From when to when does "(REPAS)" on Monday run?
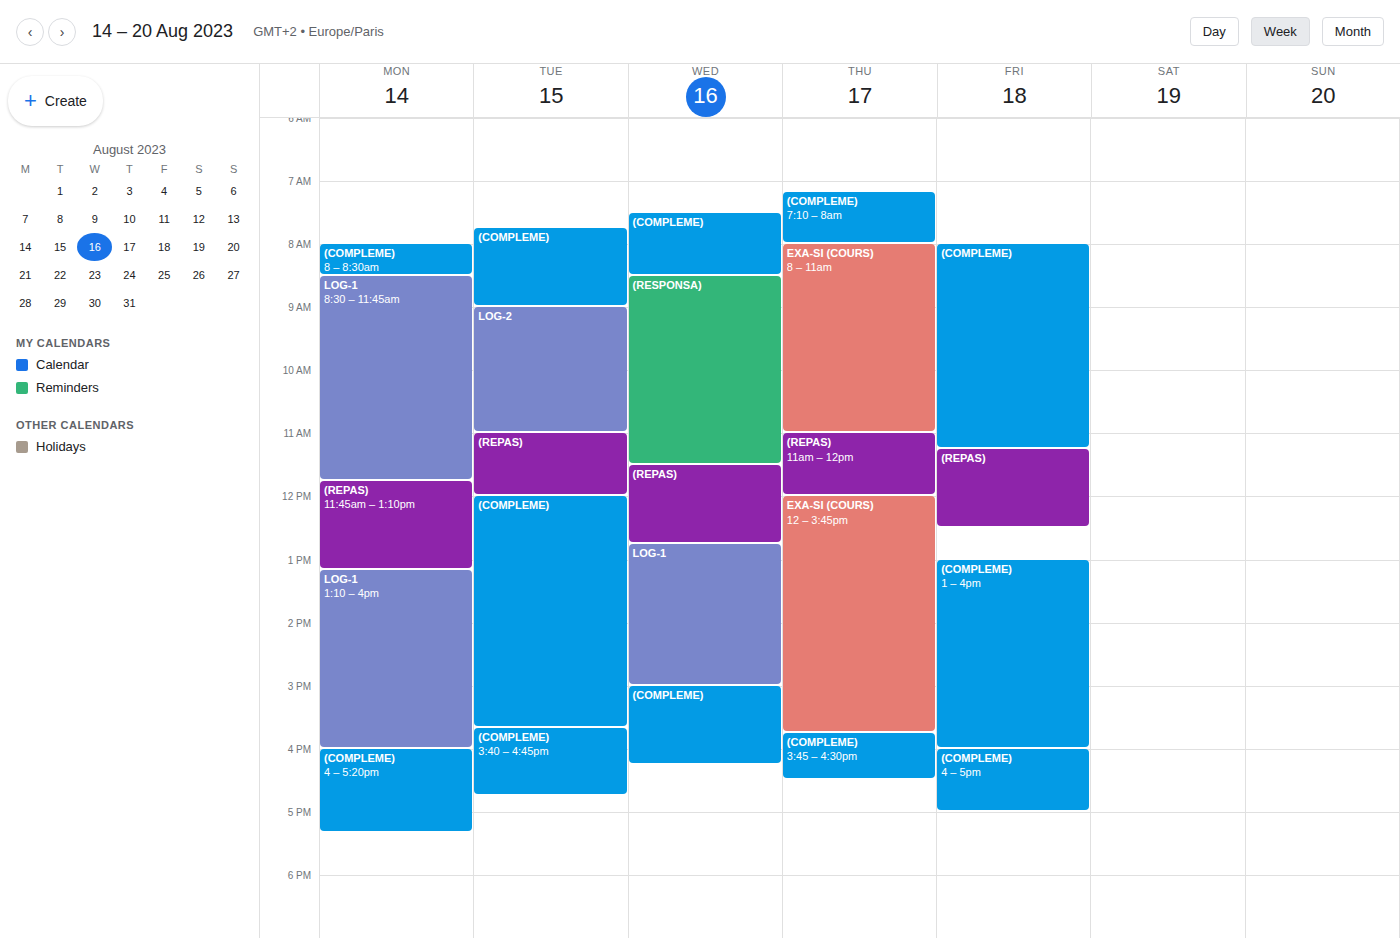
11:45 AM to 1:10 PM